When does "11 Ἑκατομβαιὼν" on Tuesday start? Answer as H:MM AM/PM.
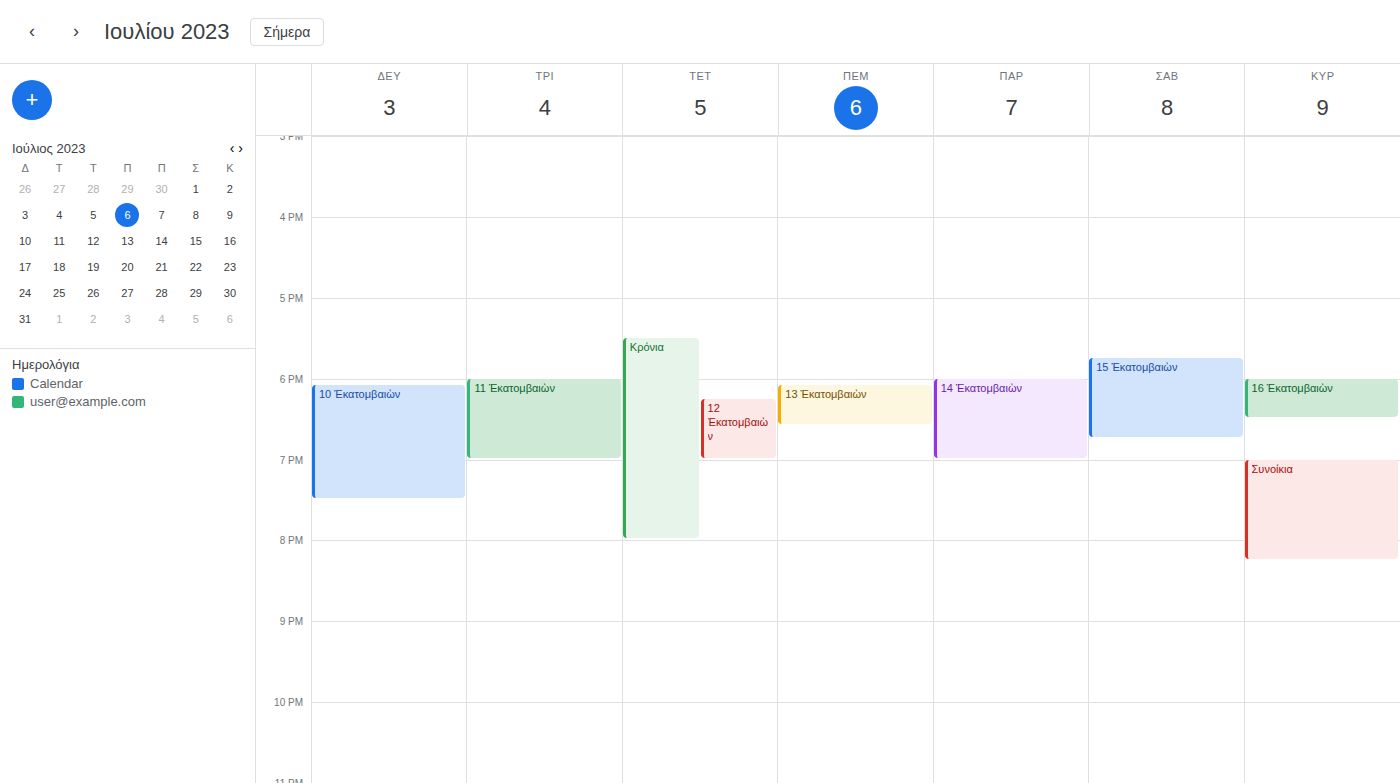
6:00 PM